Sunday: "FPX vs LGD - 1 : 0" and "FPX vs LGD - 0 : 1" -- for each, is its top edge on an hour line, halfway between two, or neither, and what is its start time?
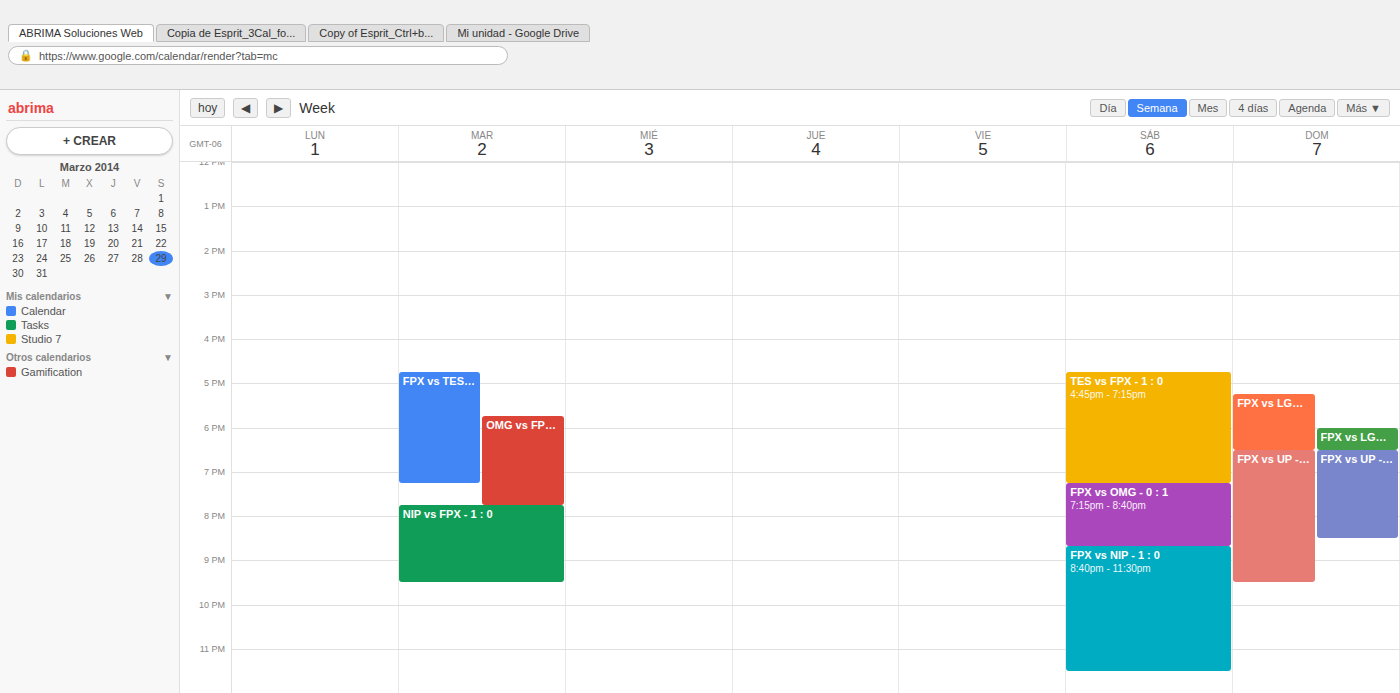
"FPX vs LGD - 1 : 0": 6:00 PM, exactly on the 6 PM line. "FPX vs LGD - 0 : 1": 5:15 PM, neither: a quarter of the way from the 5 PM line to the 6 PM line.